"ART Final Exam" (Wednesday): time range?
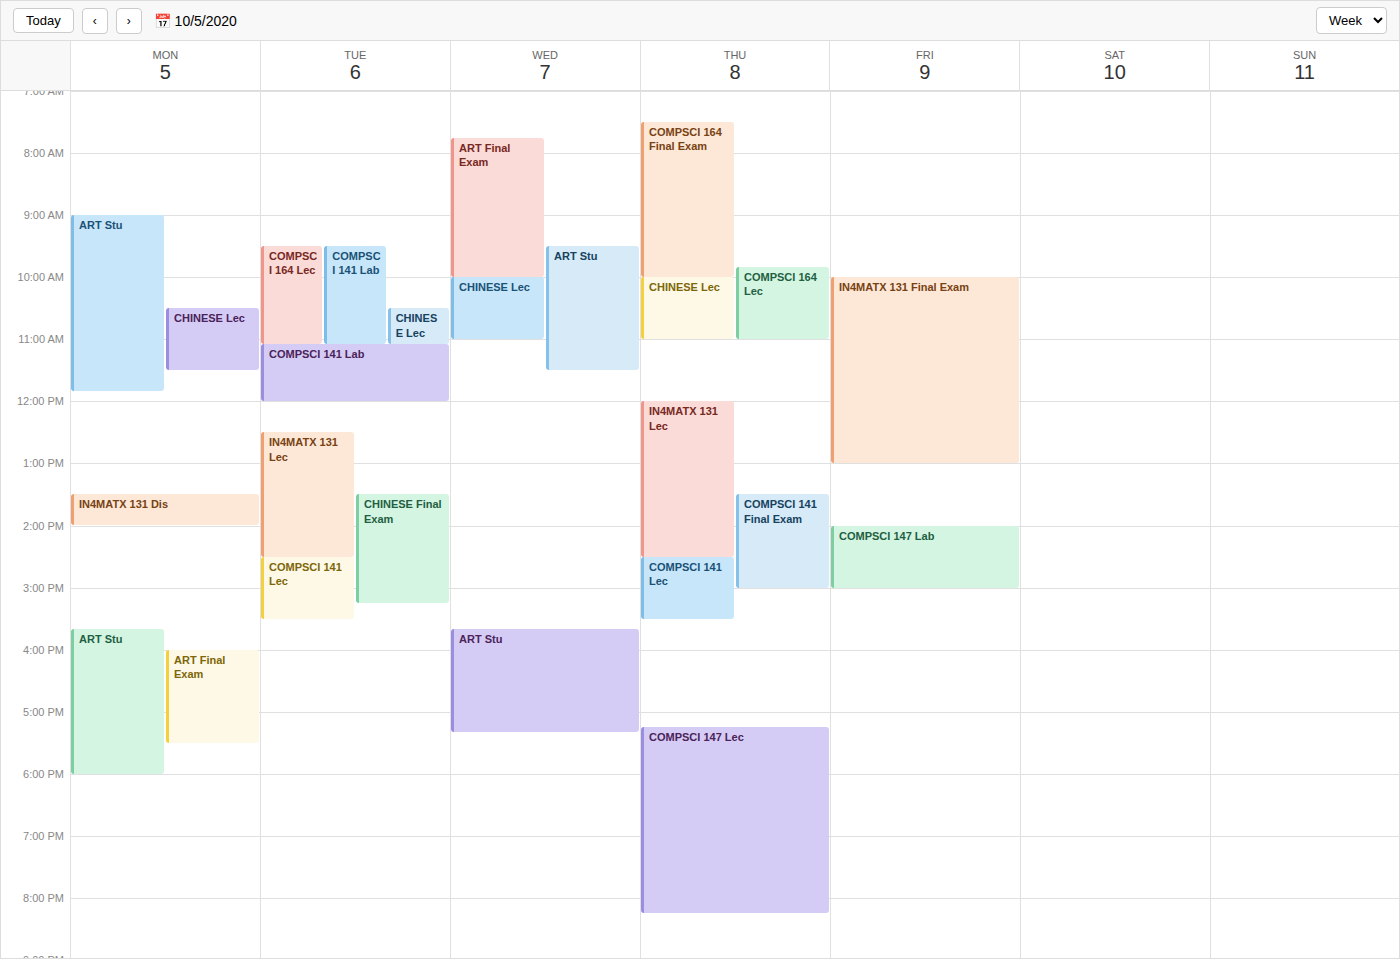
7:45 AM to 10:00 AM